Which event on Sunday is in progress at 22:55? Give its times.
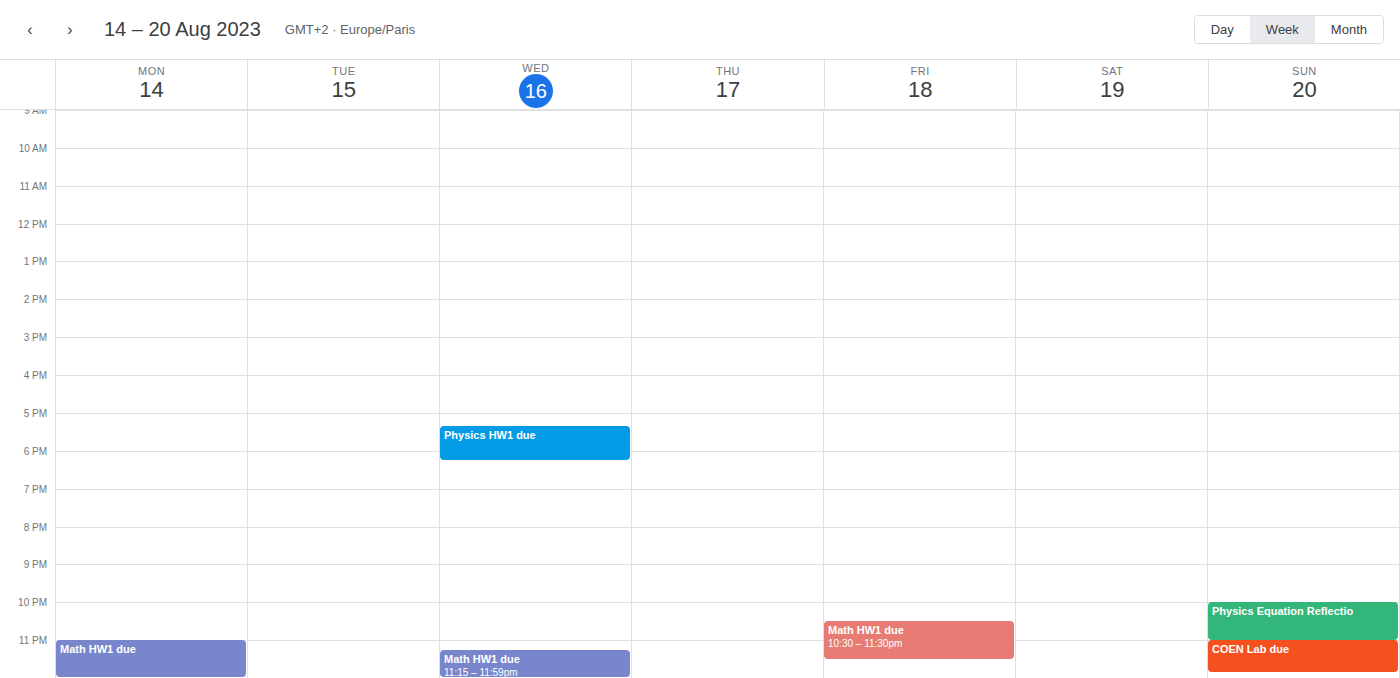
"Physics Equation Reflectio", 22:00 to 23:00